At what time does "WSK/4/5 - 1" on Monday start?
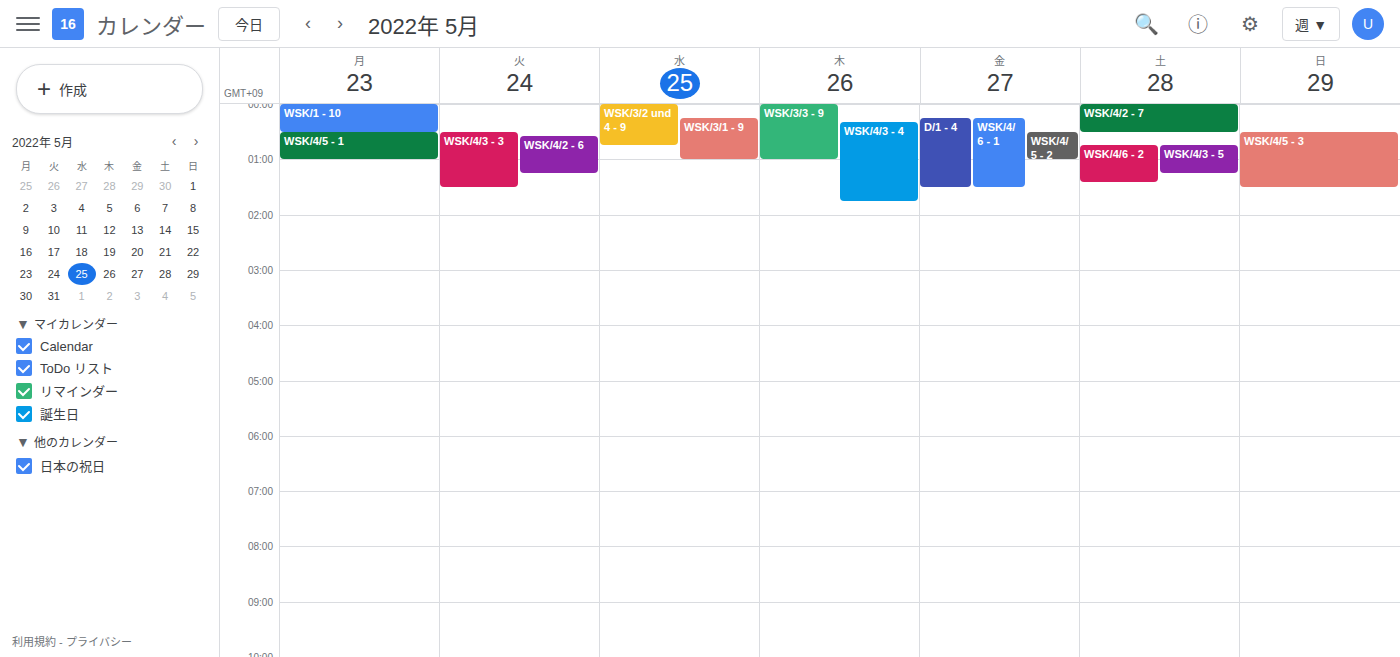
12:30 AM